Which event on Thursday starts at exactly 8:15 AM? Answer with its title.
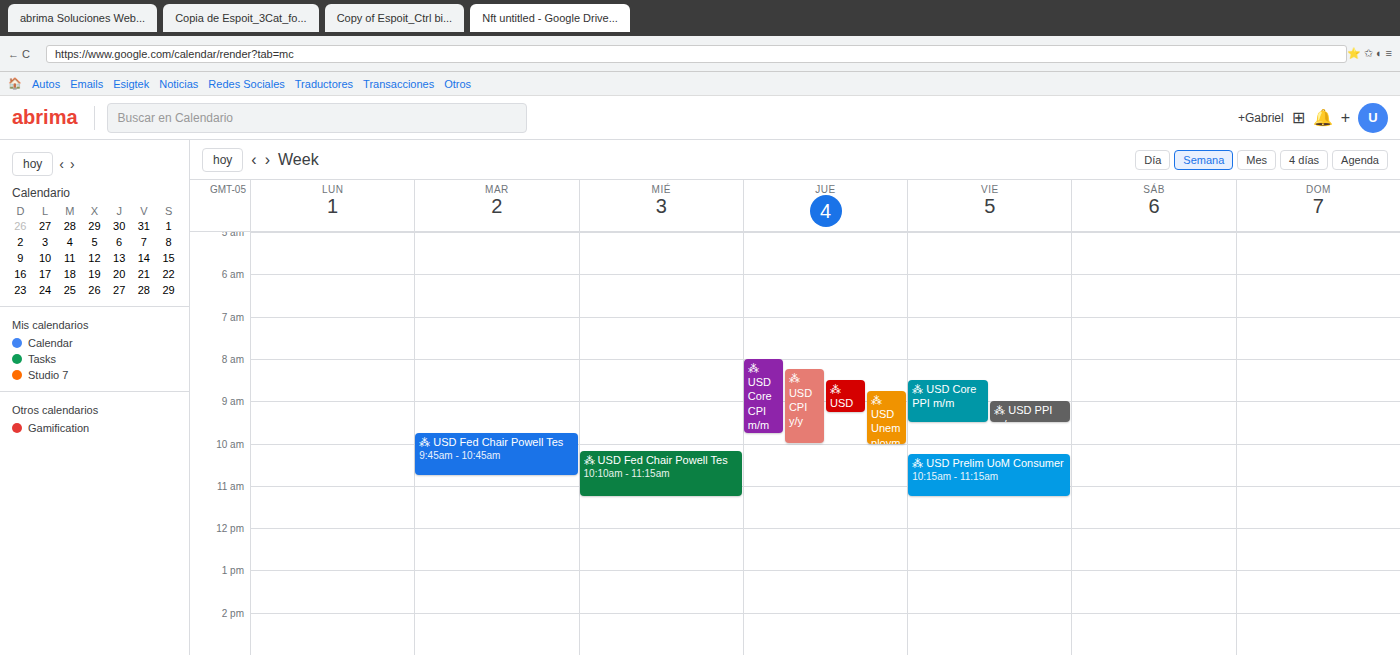
"⁂ USD CPI y/y"